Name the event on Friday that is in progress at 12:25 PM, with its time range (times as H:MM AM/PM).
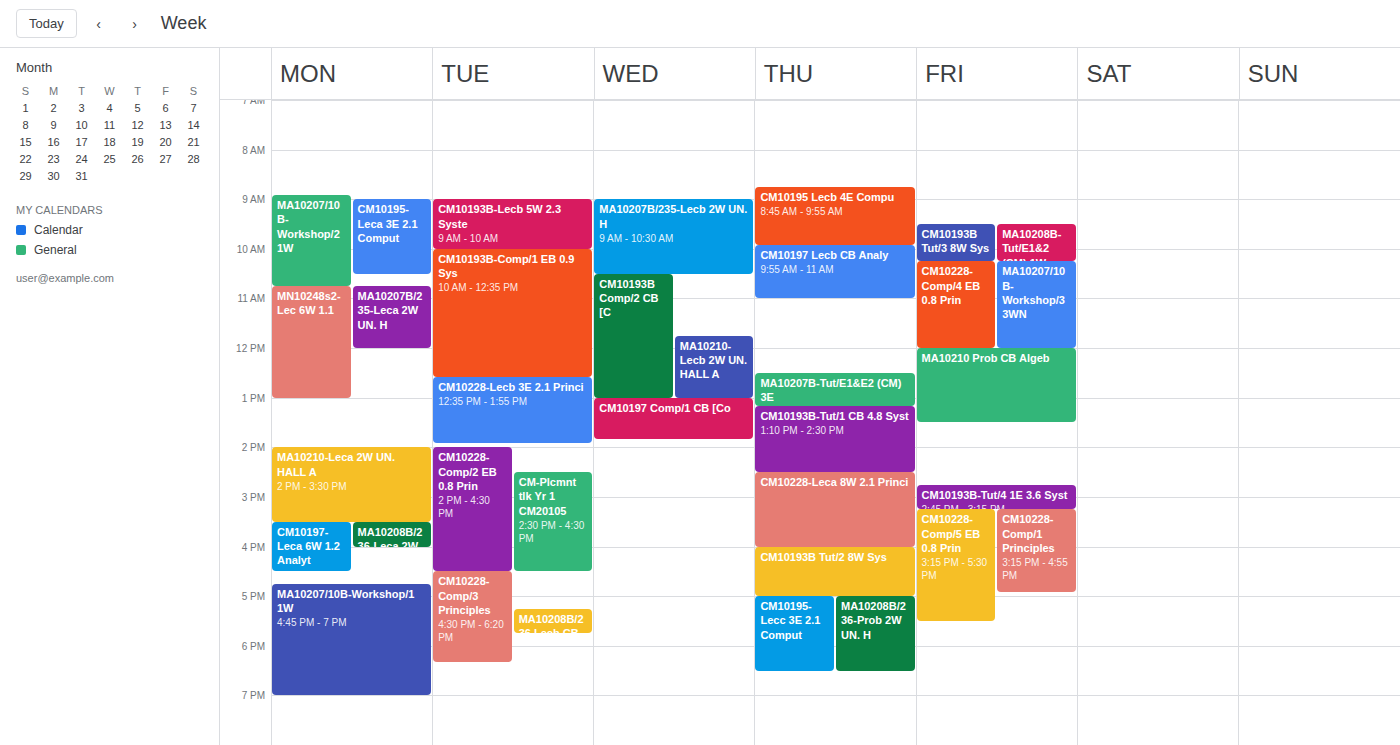
"MA10210 Prob CB Algeb", 12:00 PM to 1:30 PM